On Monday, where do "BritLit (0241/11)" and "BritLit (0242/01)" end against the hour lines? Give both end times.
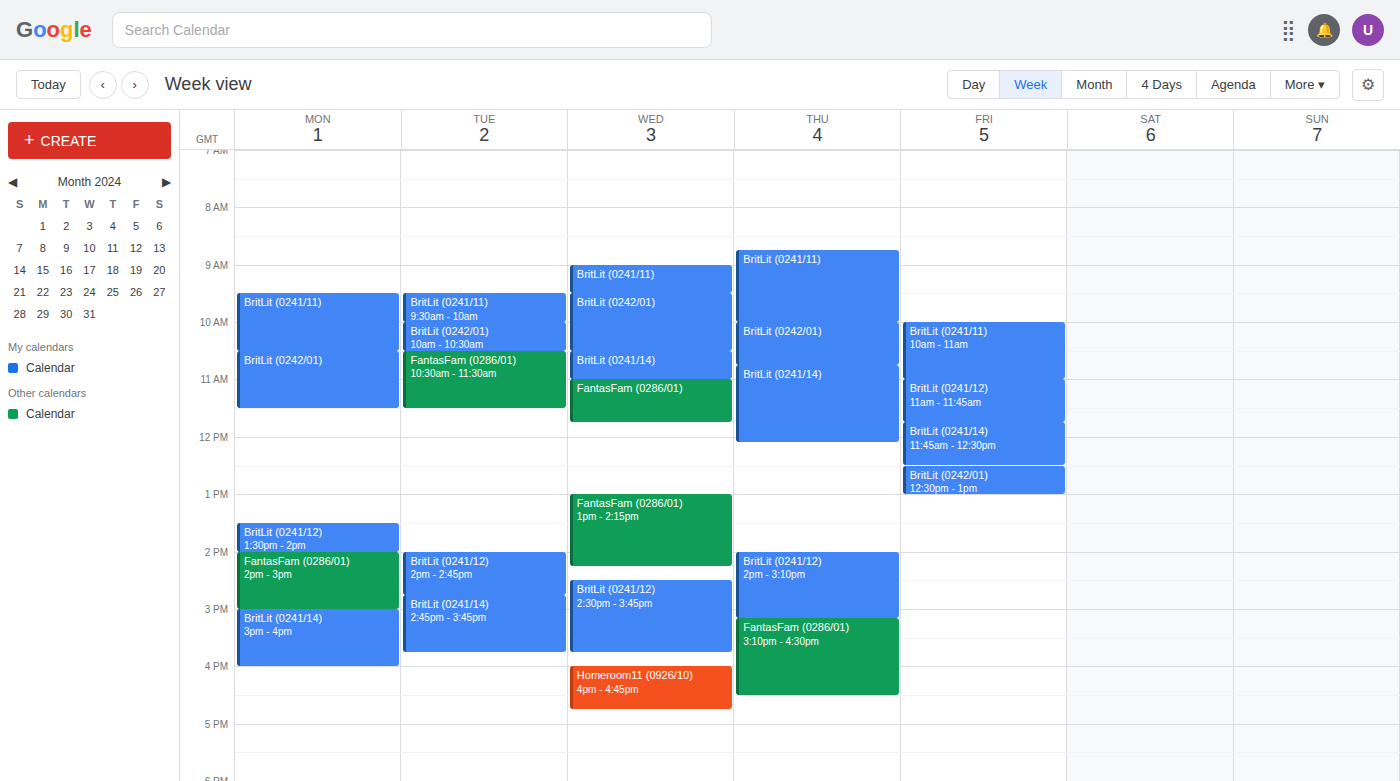
"BritLit (0241/11)": 10:30 AM, halfway between the 10 AM and 11 AM lines. "BritLit (0242/01)": 11:30 AM, halfway between the 11 AM and 12 PM lines.